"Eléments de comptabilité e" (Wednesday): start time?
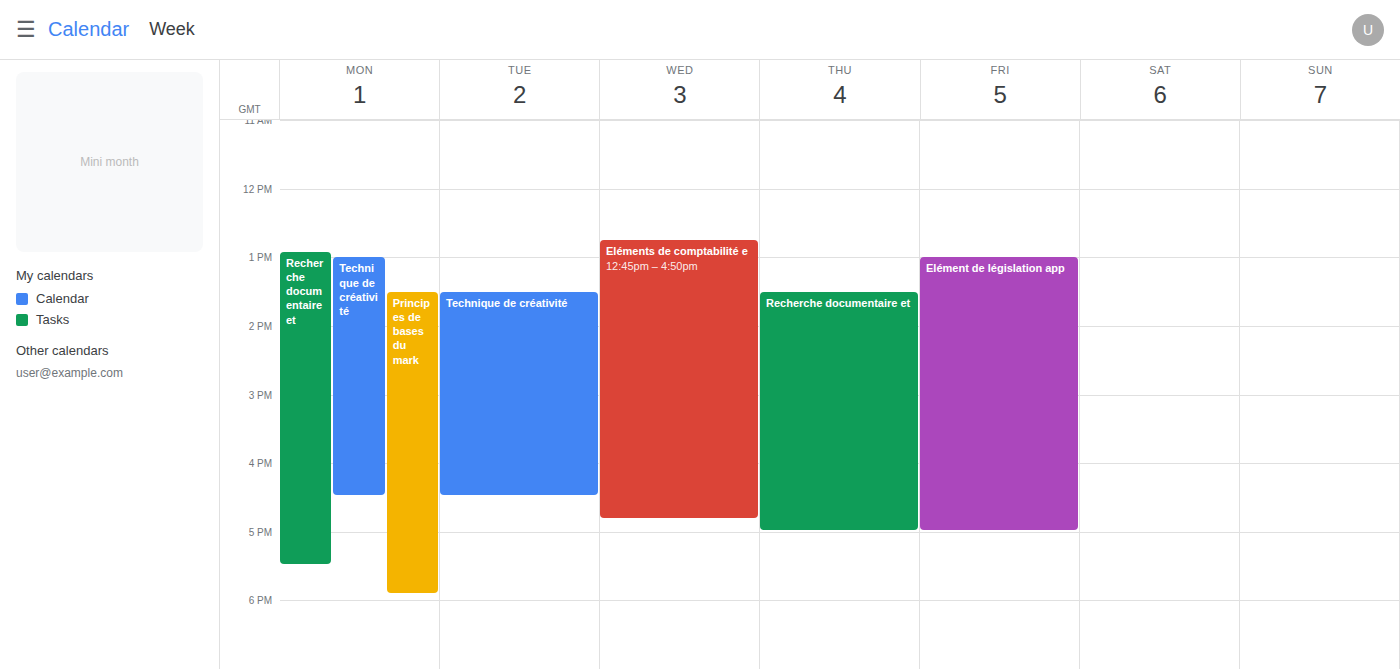
12:45